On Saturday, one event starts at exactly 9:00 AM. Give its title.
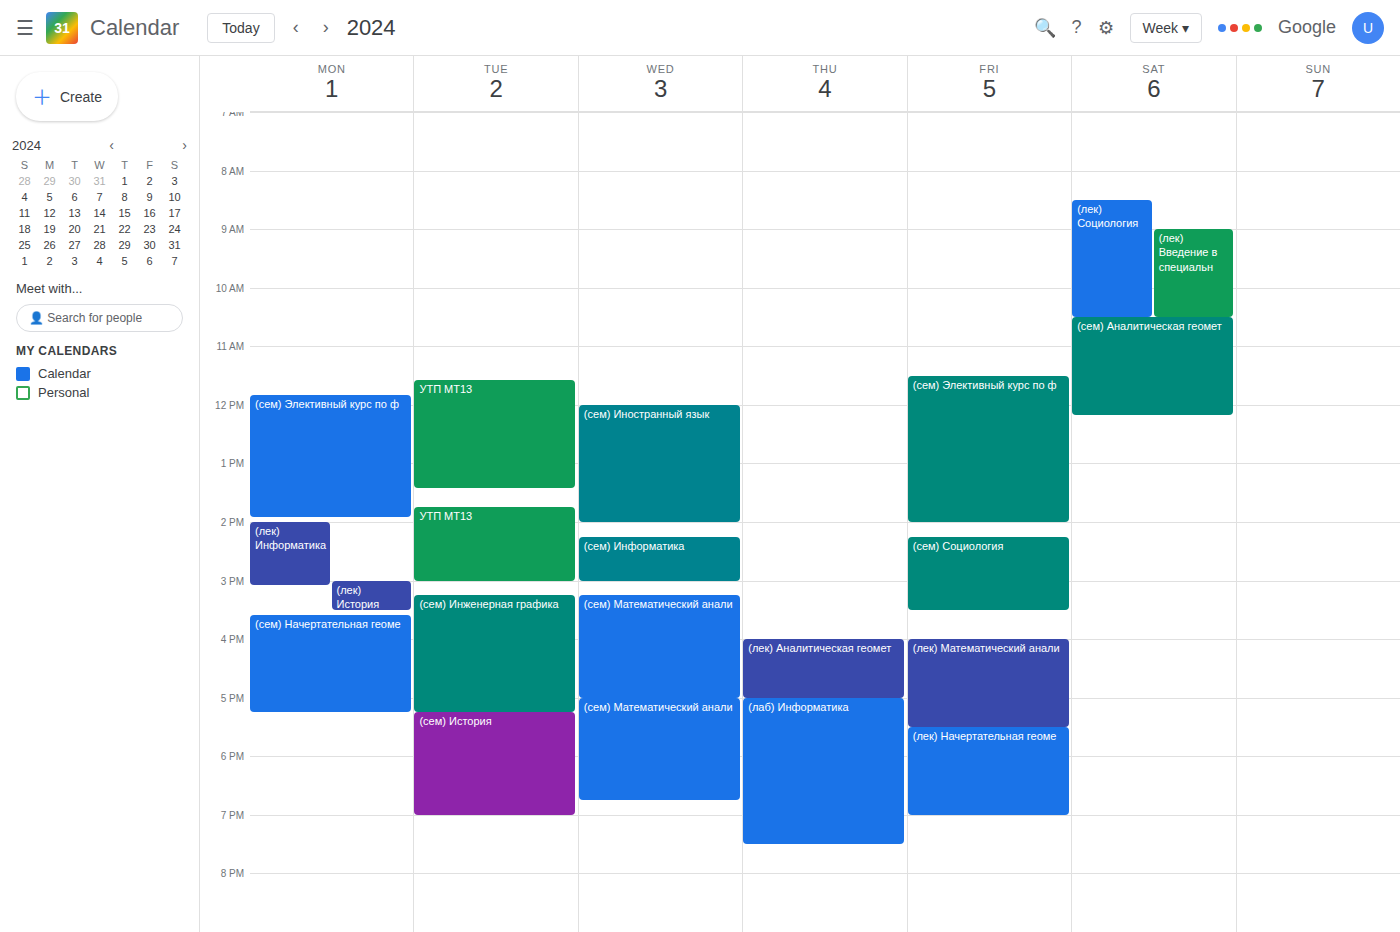
"(лек) Введение в специальн"